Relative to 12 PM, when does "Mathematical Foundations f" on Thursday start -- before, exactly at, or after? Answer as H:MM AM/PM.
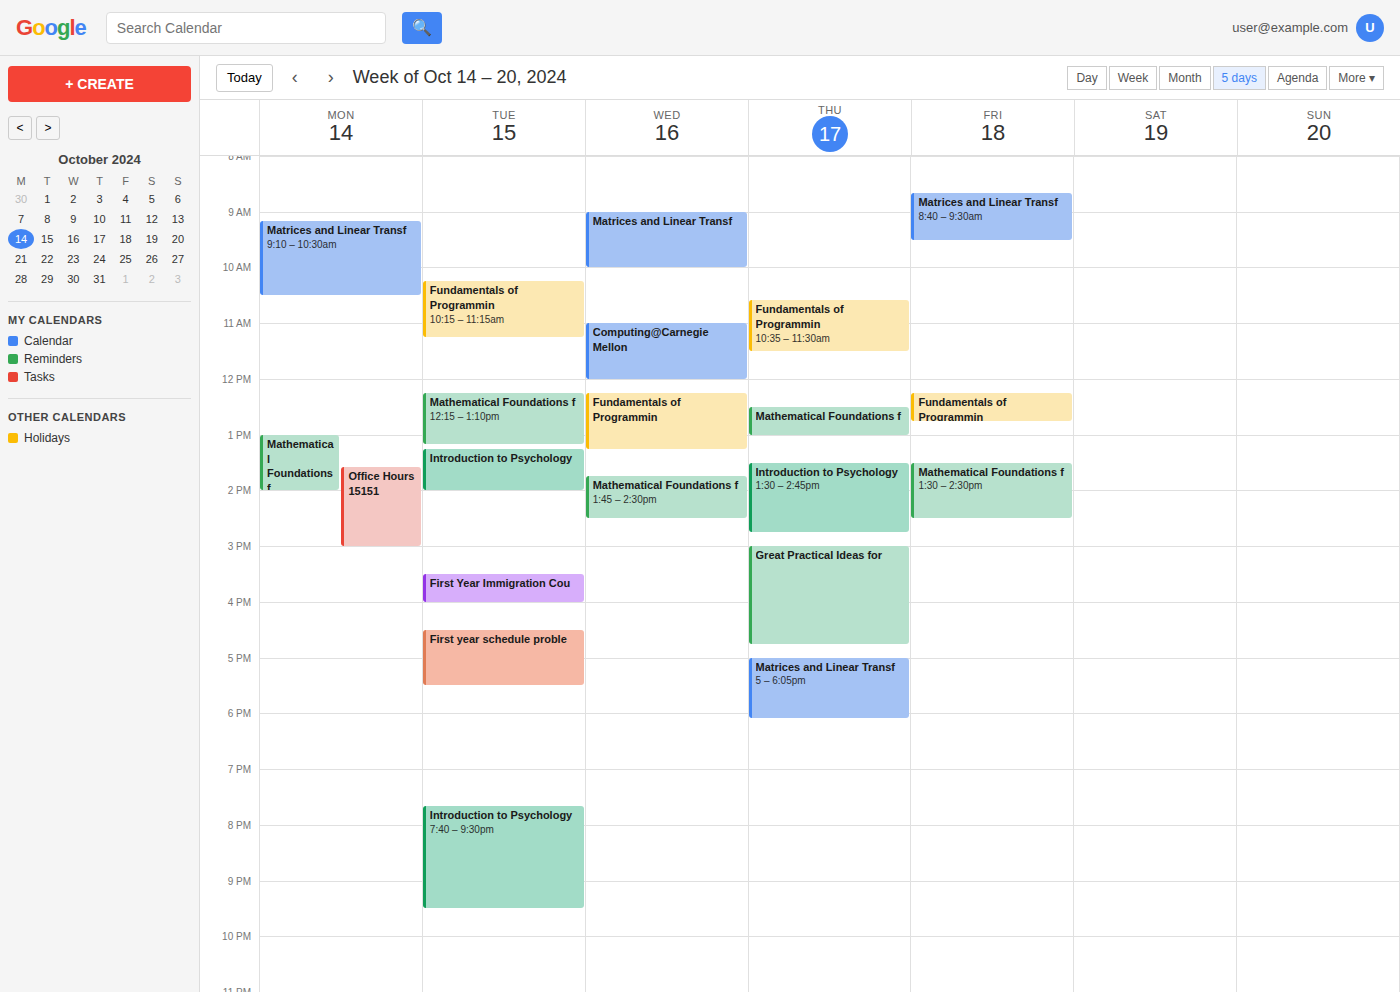
12:30 PM -- after 12 PM, 30 minutes below the 12 PM line.